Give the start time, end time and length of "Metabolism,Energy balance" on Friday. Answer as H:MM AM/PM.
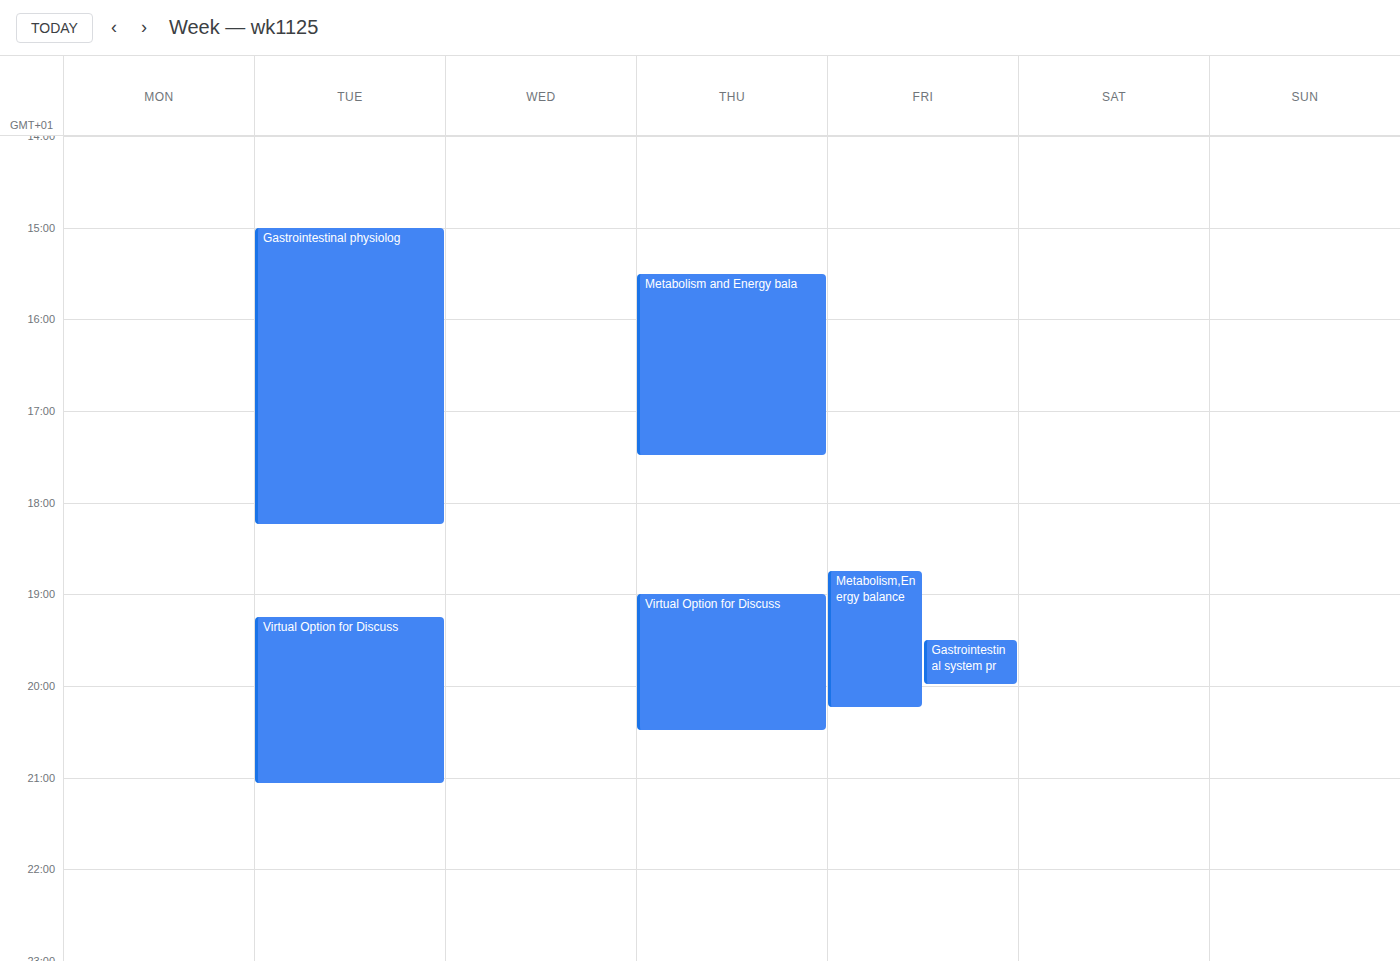
6:45 PM to 8:15 PM, 1 hour 30 minutes